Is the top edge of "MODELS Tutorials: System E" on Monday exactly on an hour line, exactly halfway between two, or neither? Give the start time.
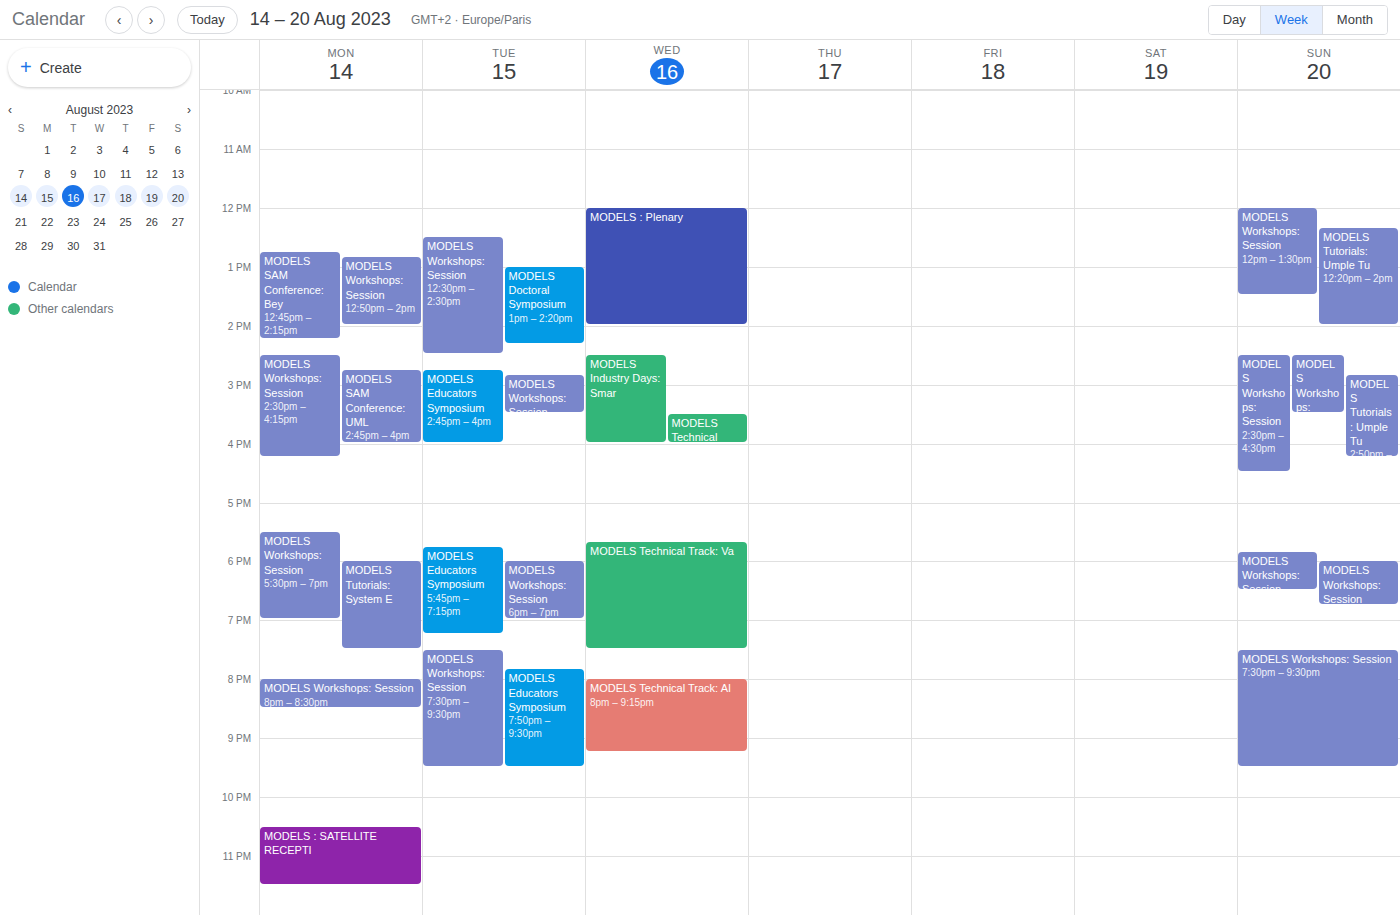
6:00 PM -- exactly on the 6 PM line.